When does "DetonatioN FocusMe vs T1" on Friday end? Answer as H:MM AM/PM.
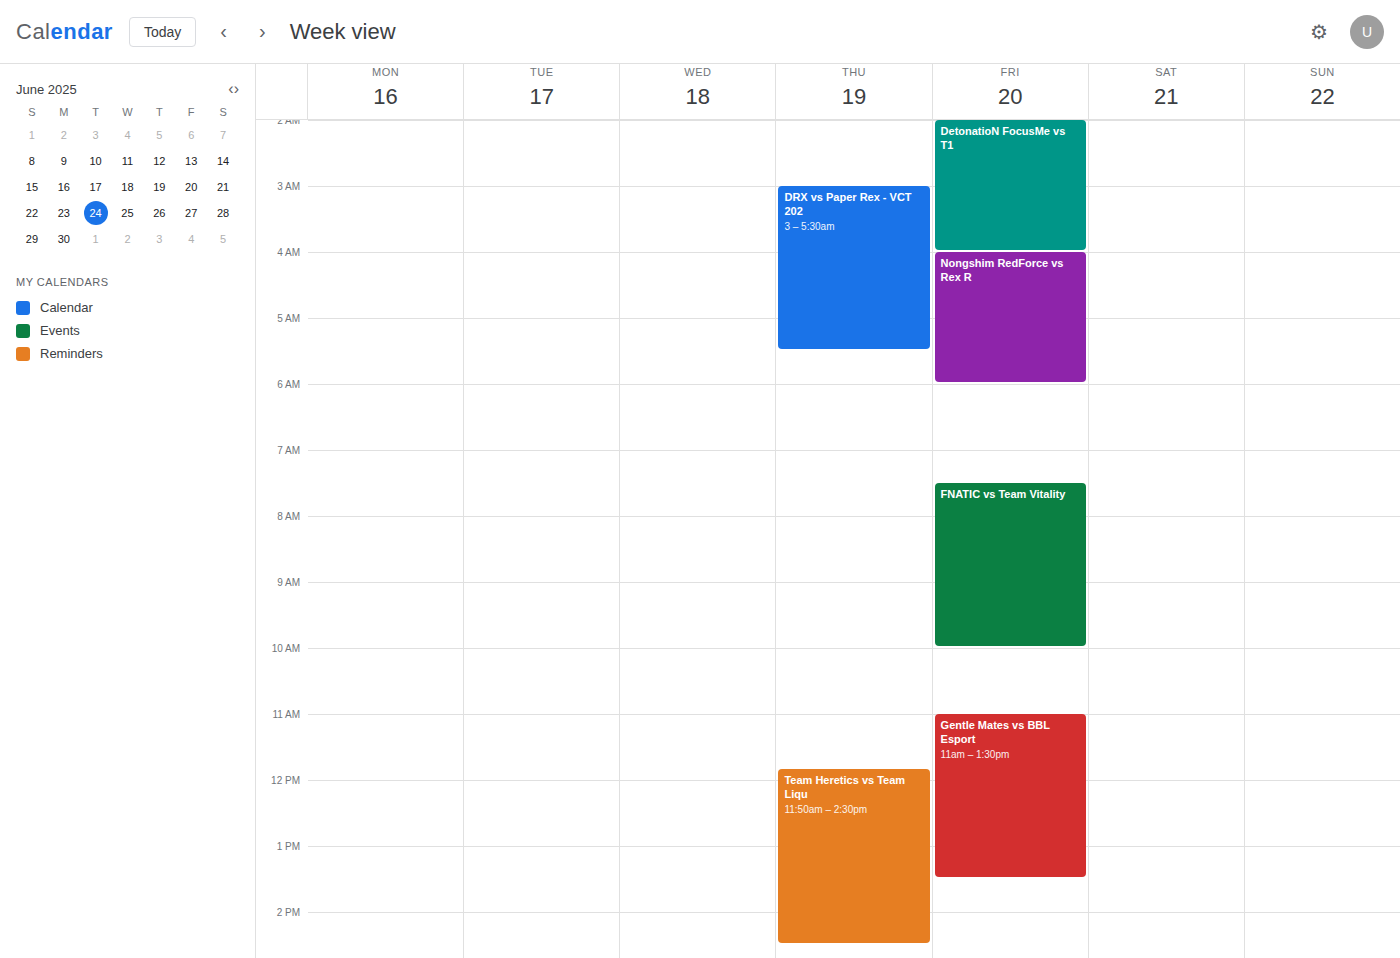
4:00 AM